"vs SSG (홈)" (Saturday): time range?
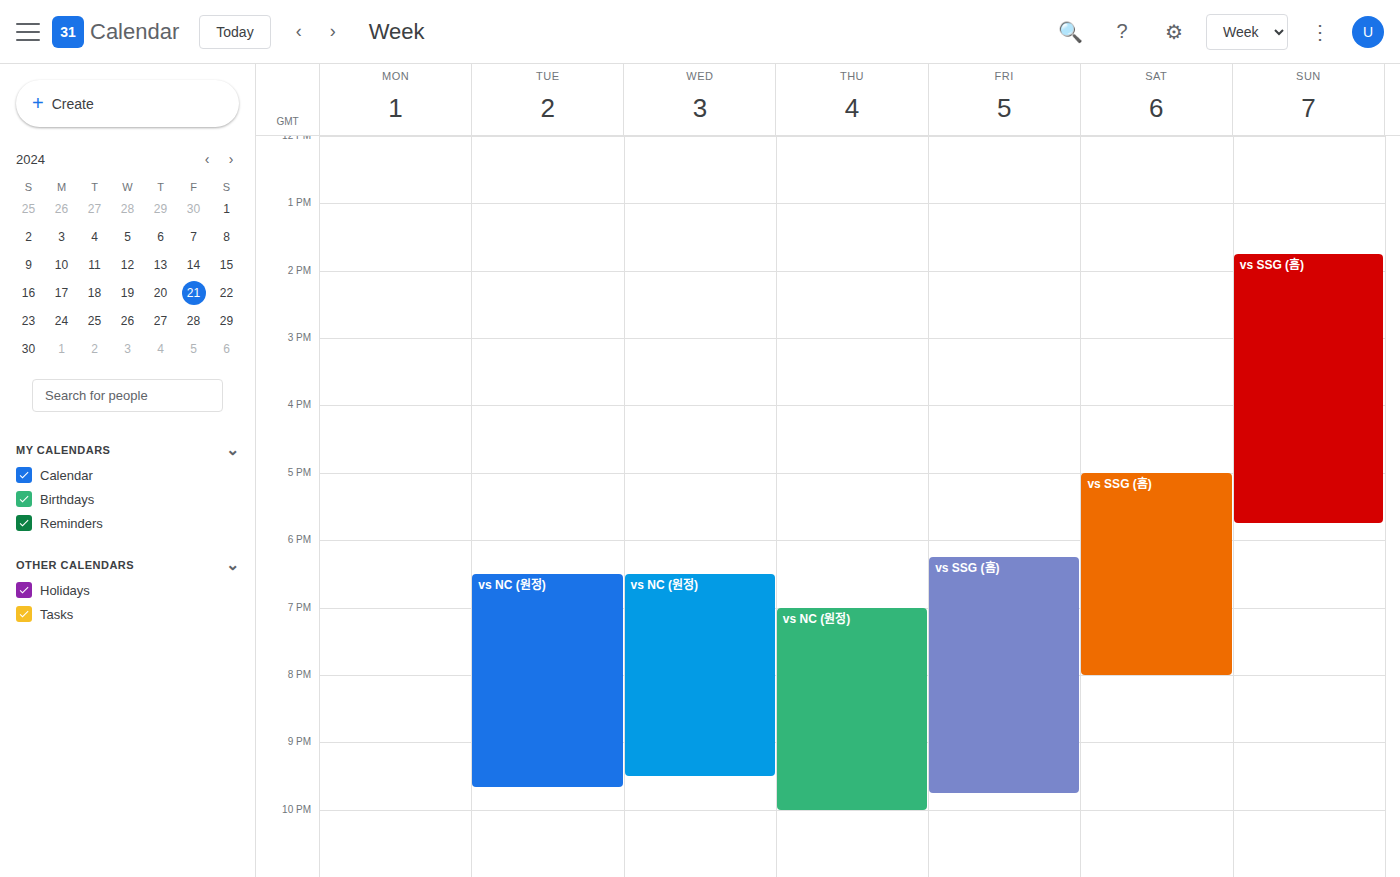
5:00 PM to 8:00 PM